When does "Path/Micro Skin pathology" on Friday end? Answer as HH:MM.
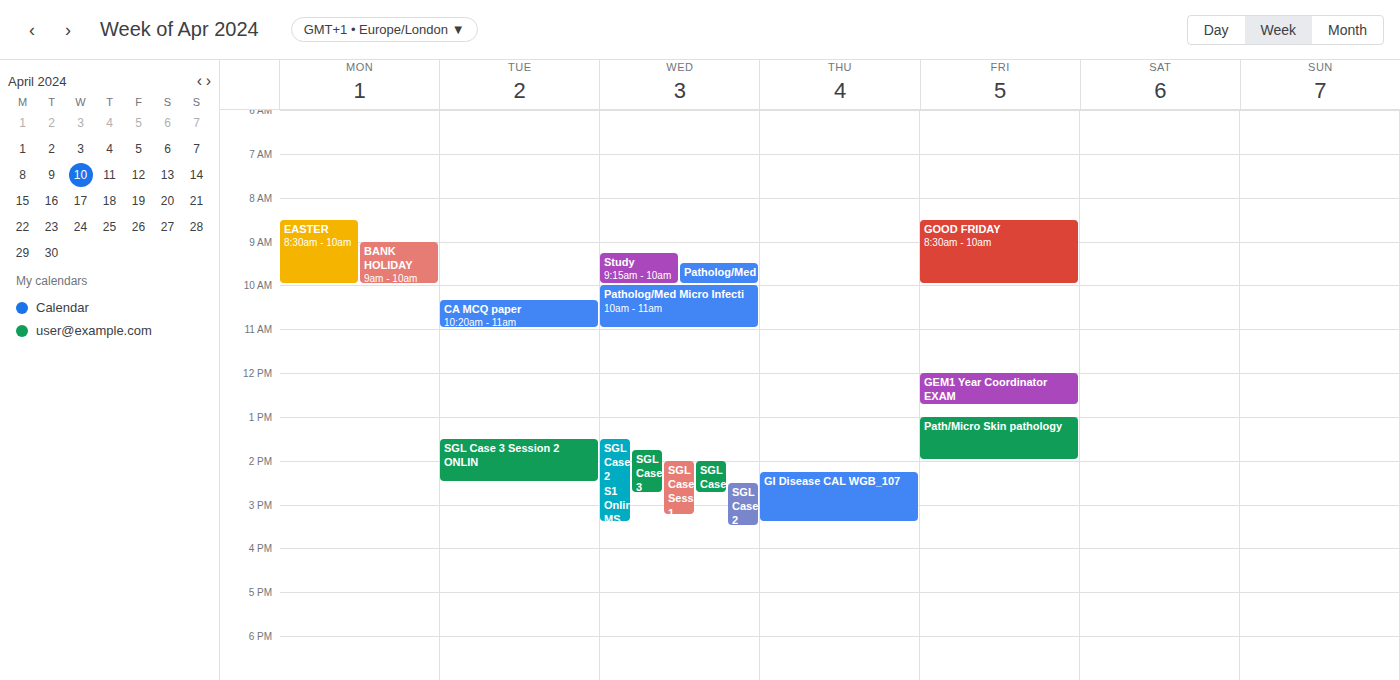
14:00